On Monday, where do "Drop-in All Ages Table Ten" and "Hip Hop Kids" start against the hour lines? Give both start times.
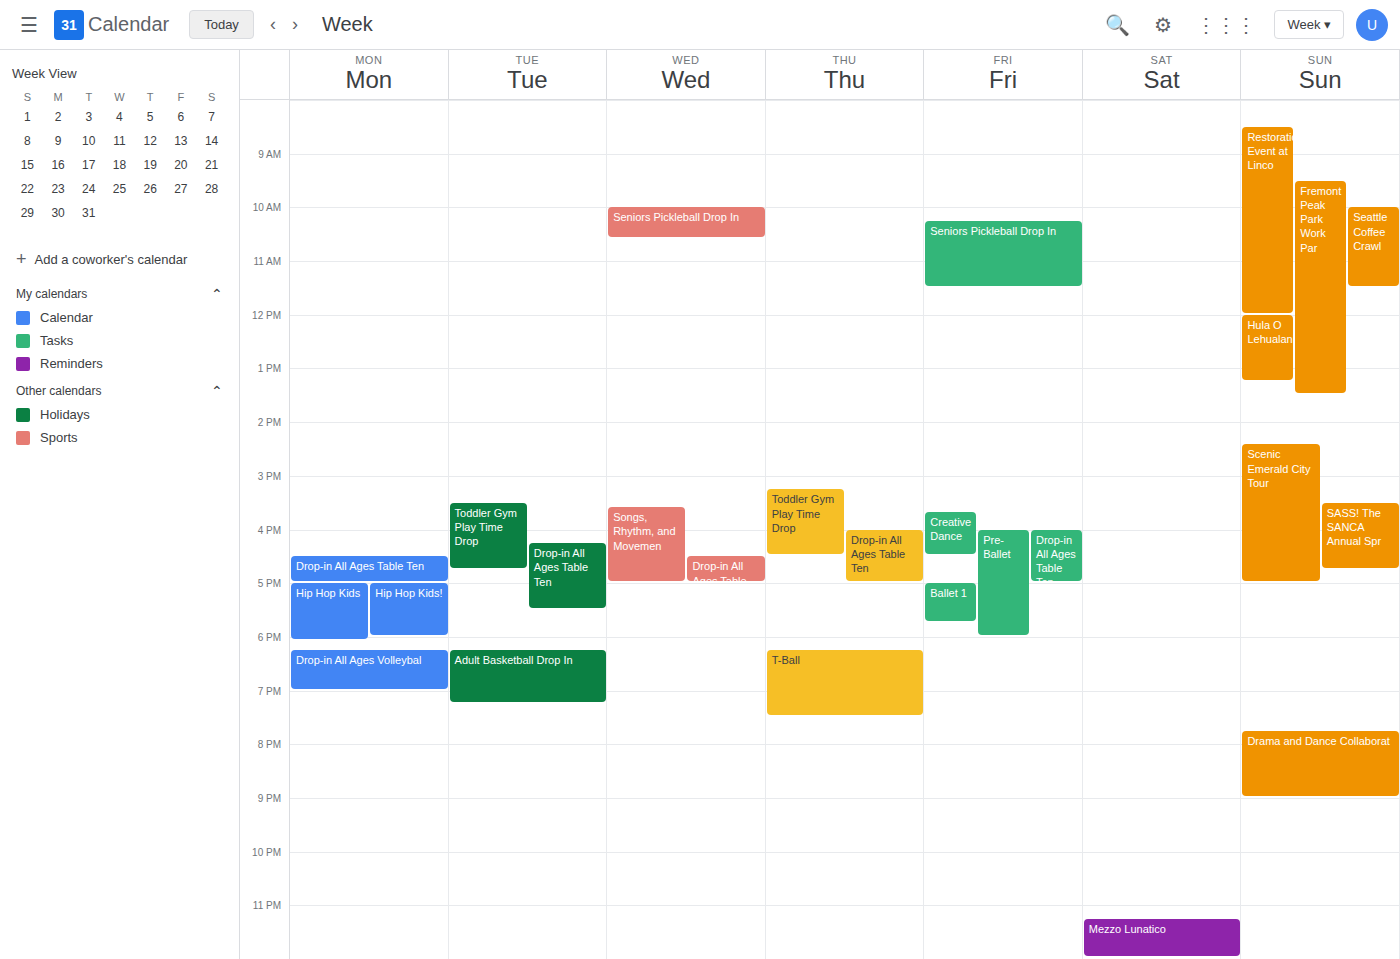
"Drop-in All Ages Table Ten": 4:30 PM, halfway between the 4 PM and 5 PM lines. "Hip Hop Kids": 5:00 PM, exactly on the 5 PM line.